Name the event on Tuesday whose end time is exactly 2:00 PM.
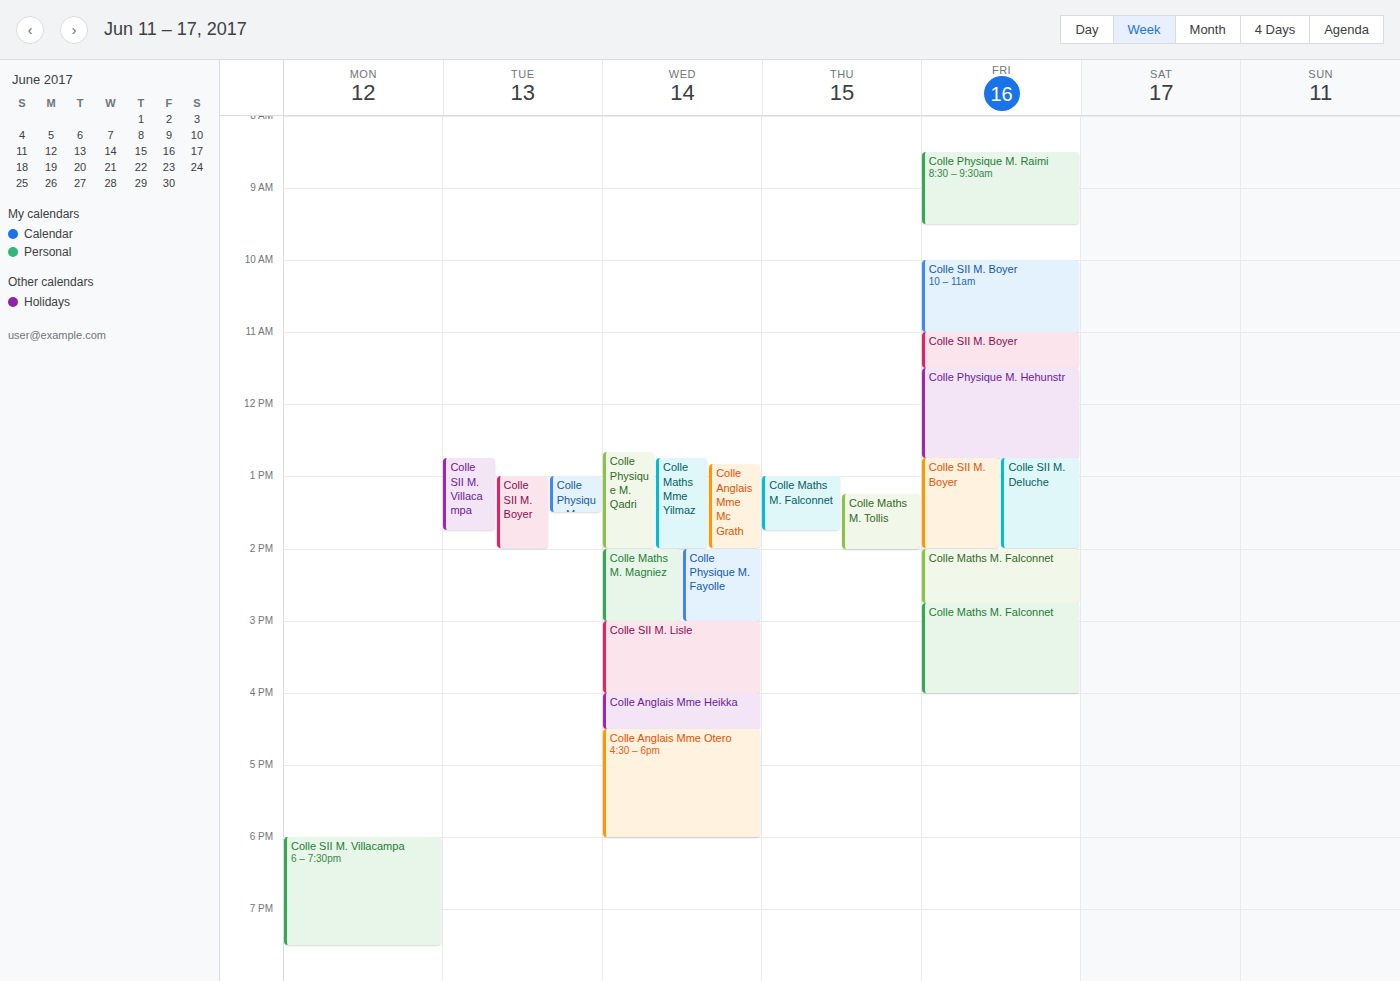
"Colle SII M. Boyer"